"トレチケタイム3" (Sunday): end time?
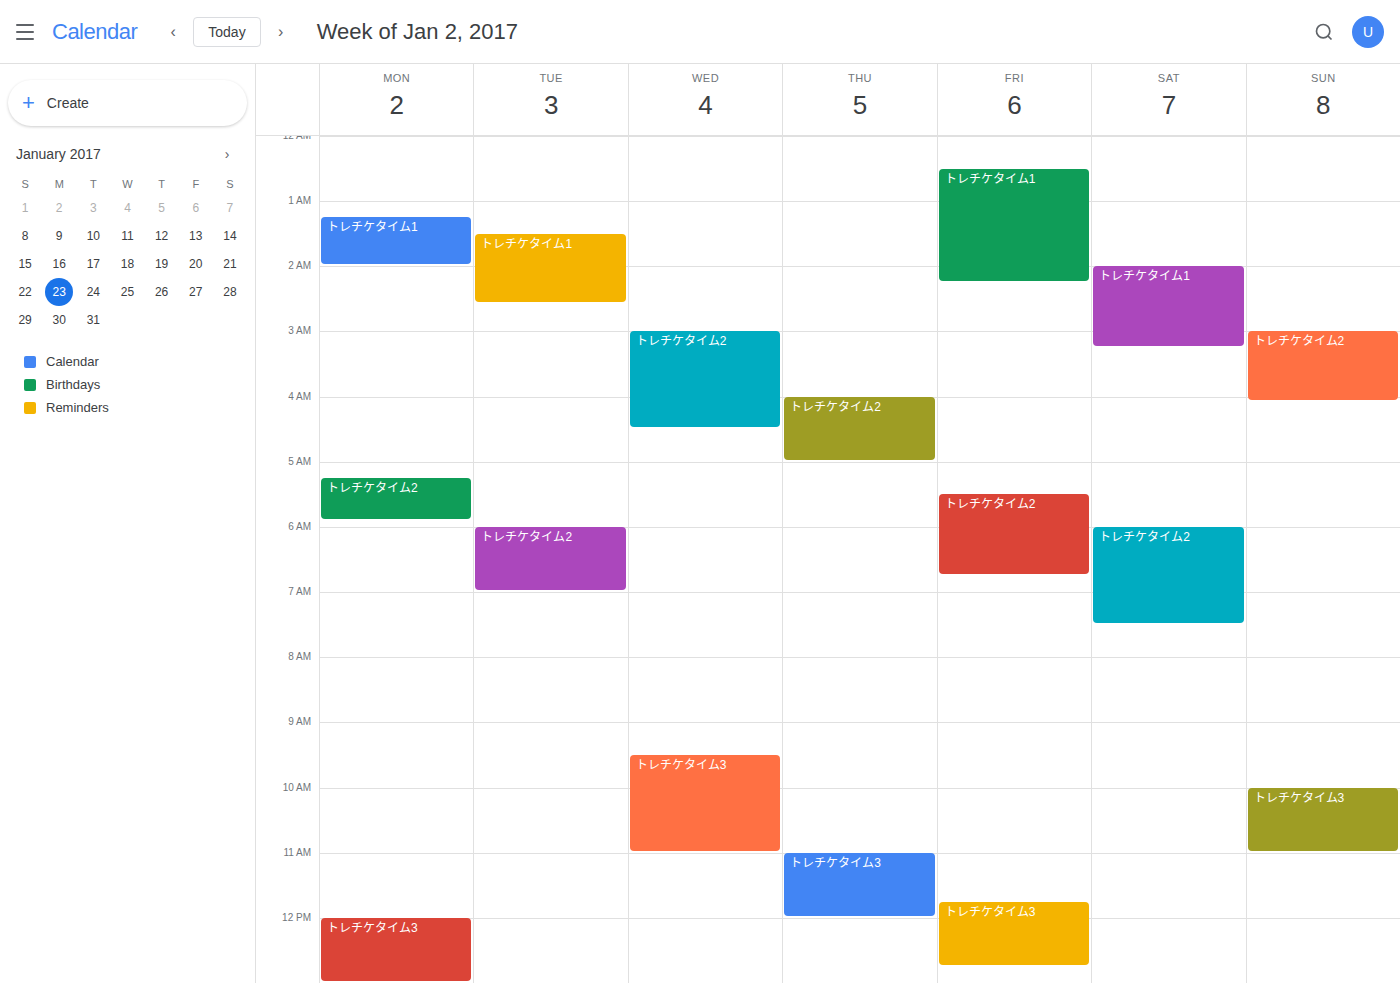
11:00 AM